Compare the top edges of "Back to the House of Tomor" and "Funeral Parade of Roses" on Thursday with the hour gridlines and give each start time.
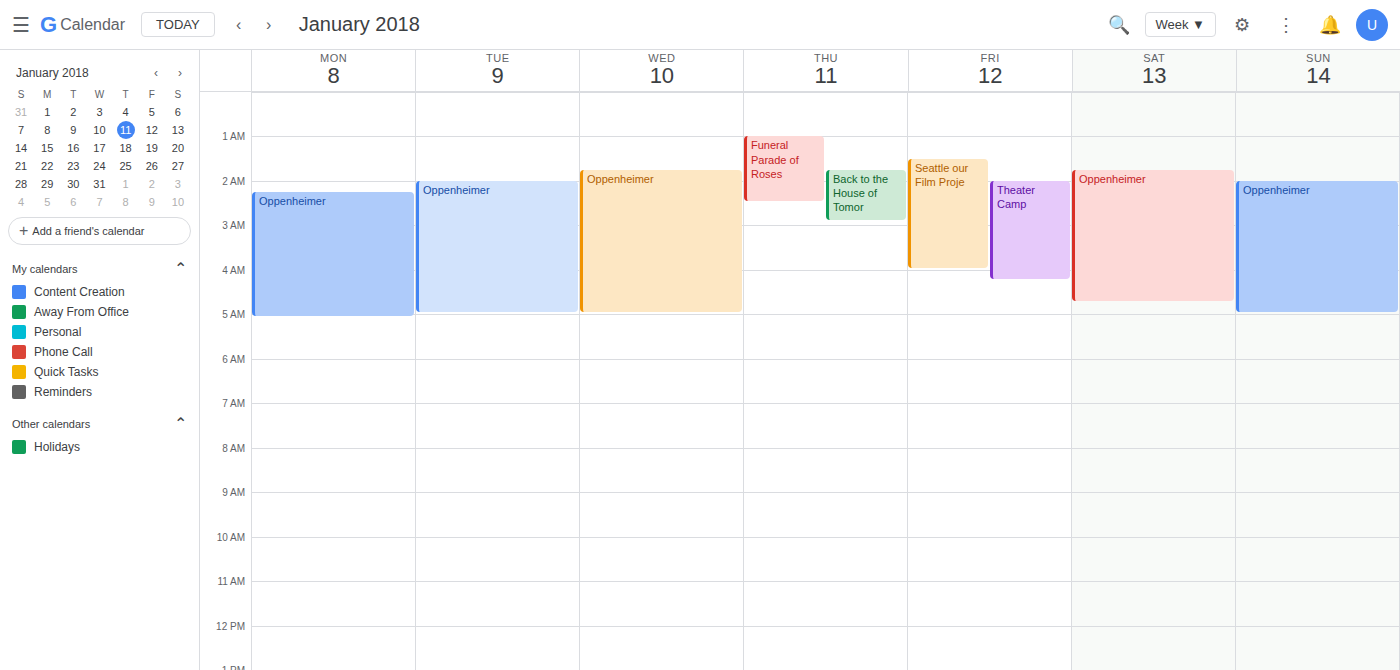
"Back to the House of Tomor": 1:45 AM, neither: three quarters of the way from the 1 AM line to the 2 AM line. "Funeral Parade of Roses": 1:00 AM, exactly on the 1 AM line.